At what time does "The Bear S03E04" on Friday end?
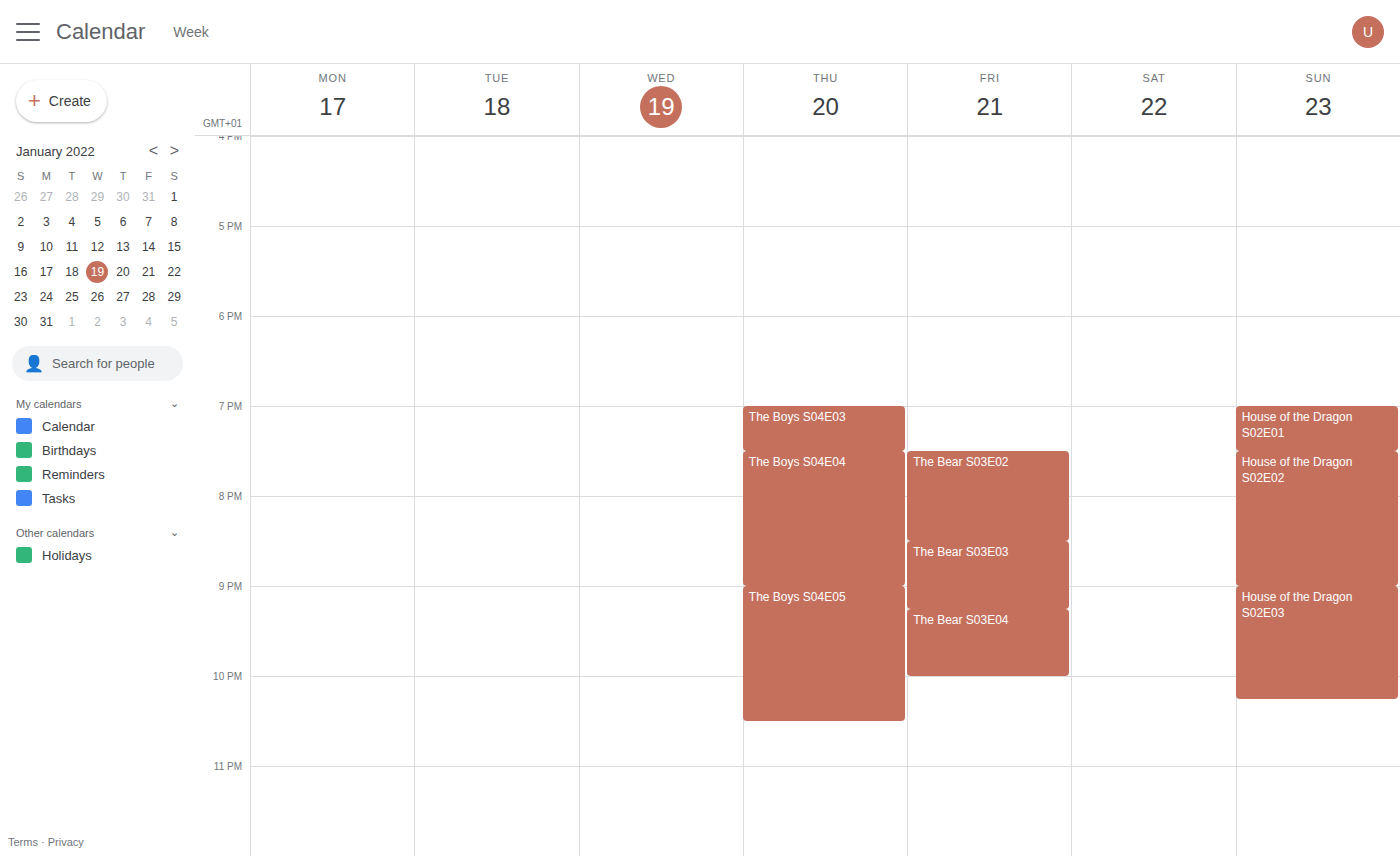
22:00